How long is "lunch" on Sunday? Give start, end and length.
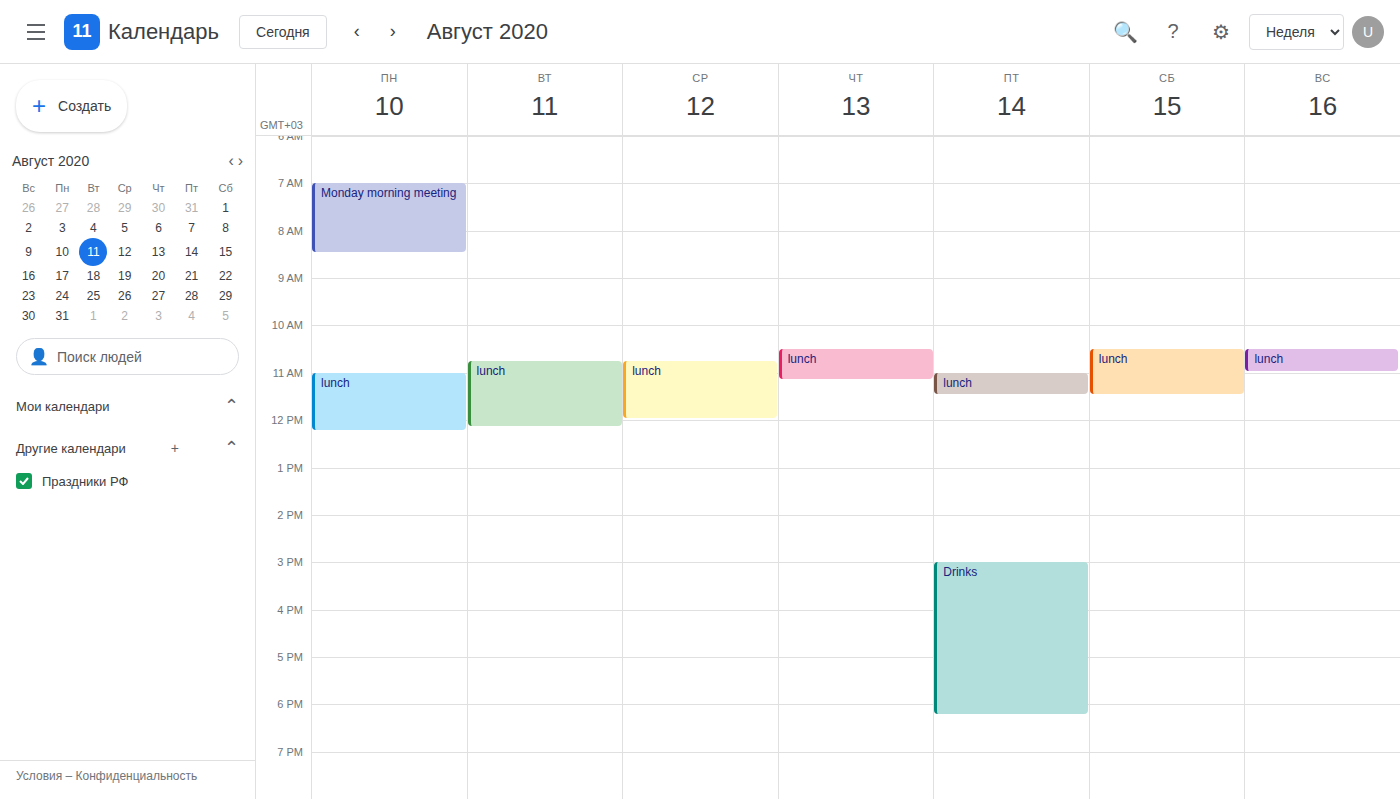
10:30 to 11:00, 30 minutes